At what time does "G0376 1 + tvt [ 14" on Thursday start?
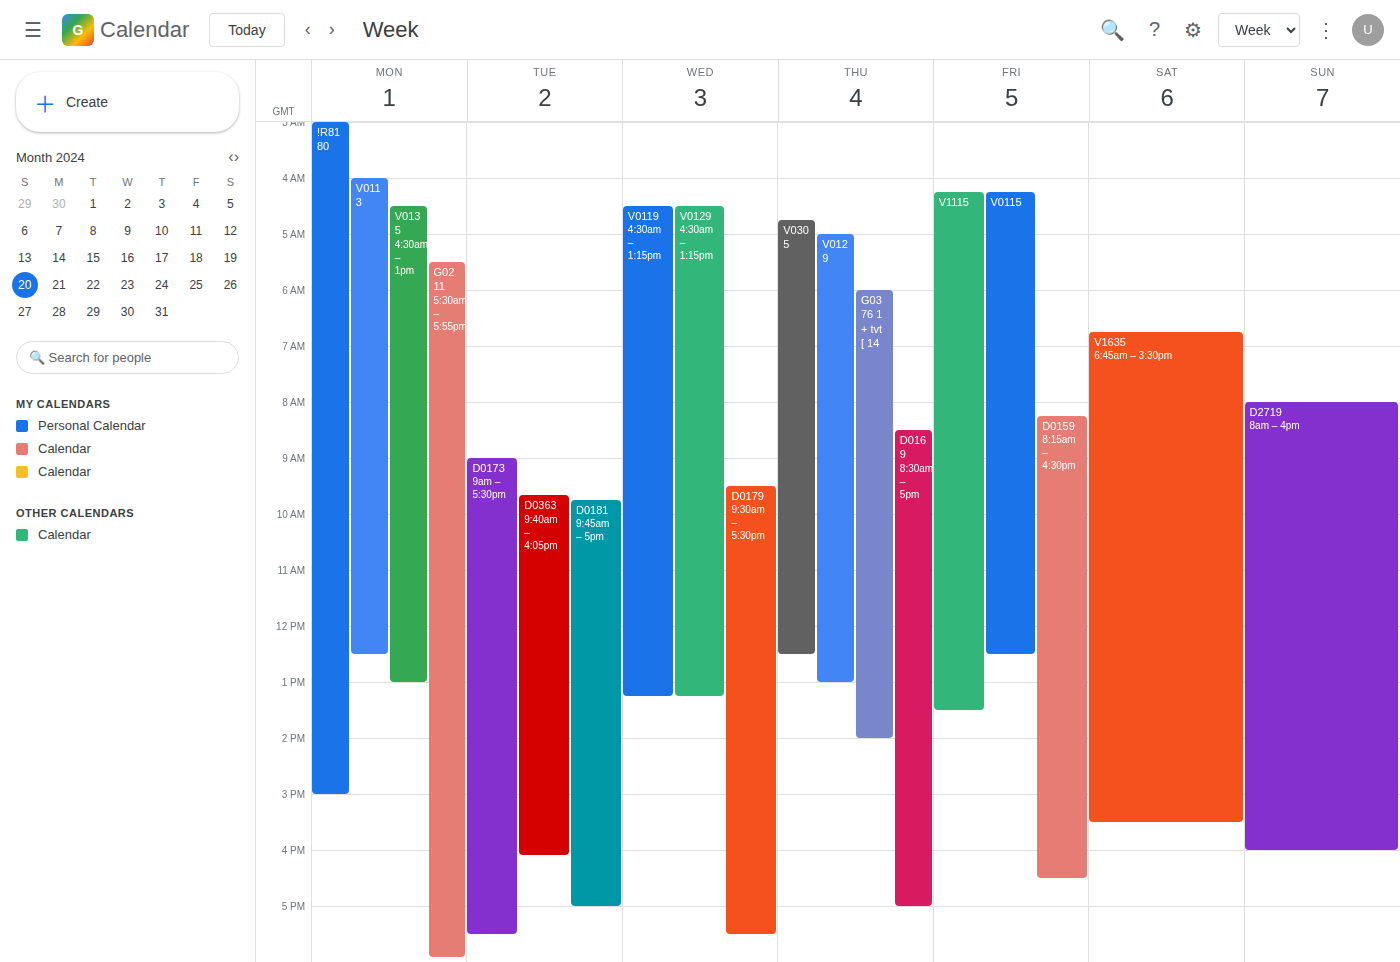
6:00 AM